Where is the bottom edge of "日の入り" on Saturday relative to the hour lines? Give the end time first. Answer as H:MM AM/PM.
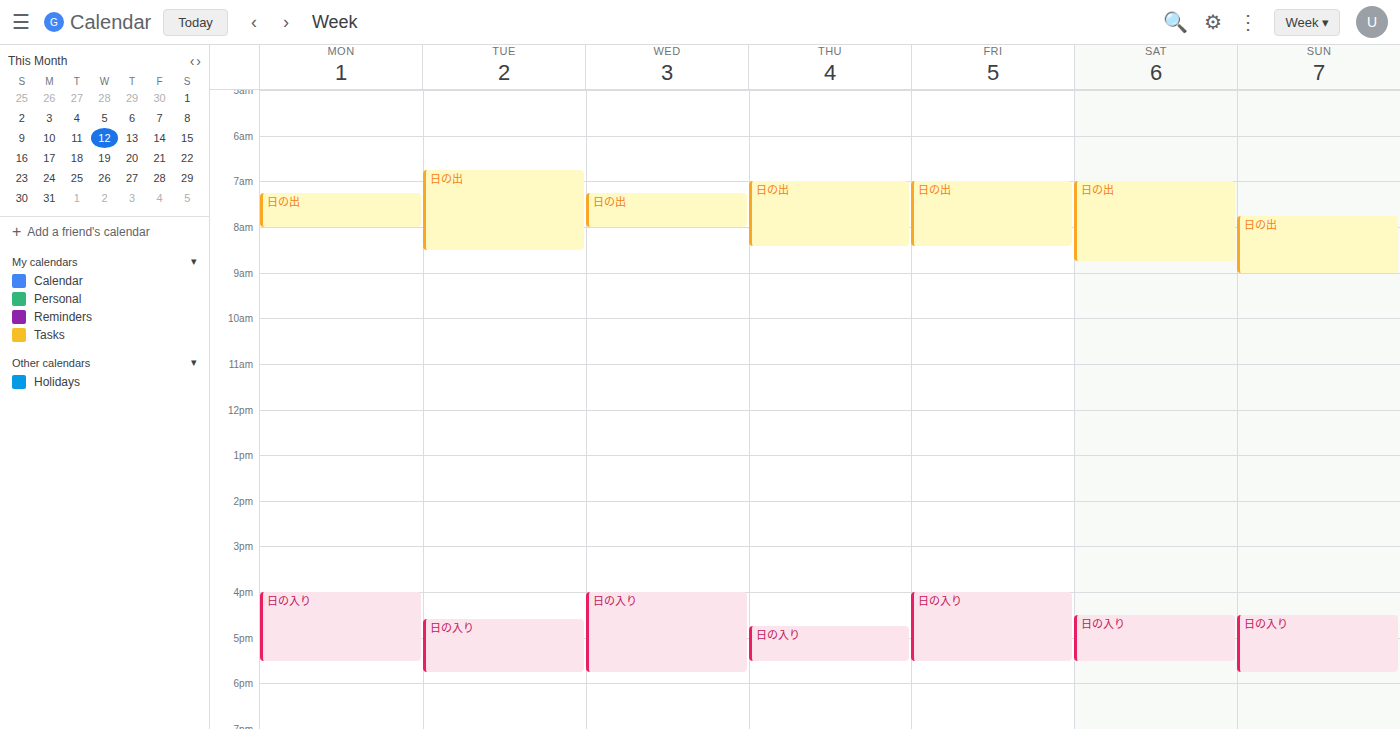
5:30 PM -- halfway between the 5 PM and 6 PM lines.